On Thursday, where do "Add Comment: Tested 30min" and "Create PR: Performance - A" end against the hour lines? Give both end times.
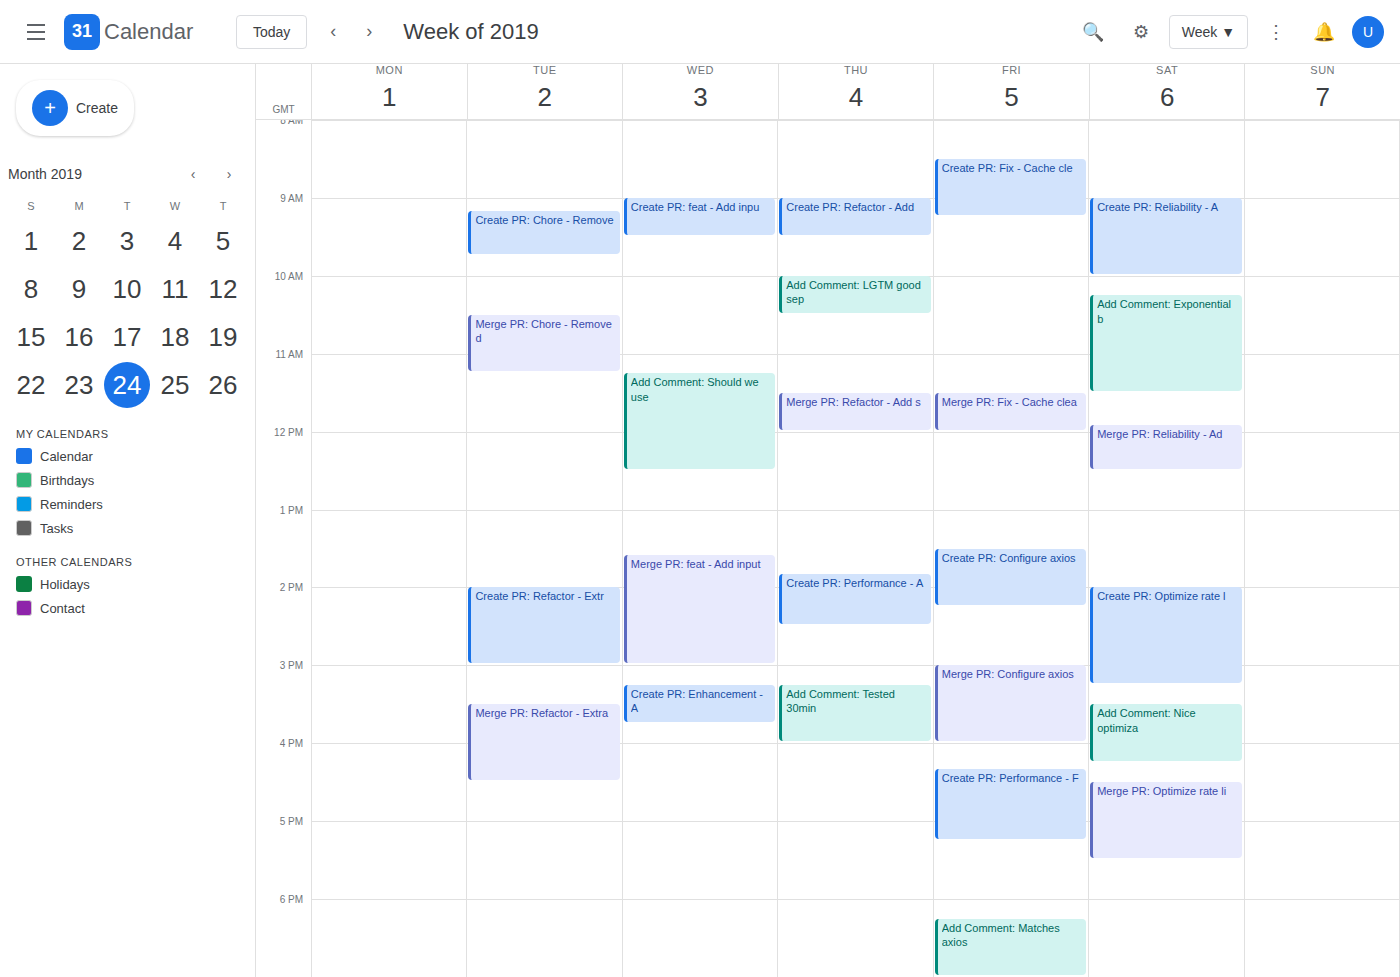
"Add Comment: Tested 30min": 16:00, exactly on the 16:00 line. "Create PR: Performance - A": 14:30, halfway between the 14:00 and 15:00 lines.